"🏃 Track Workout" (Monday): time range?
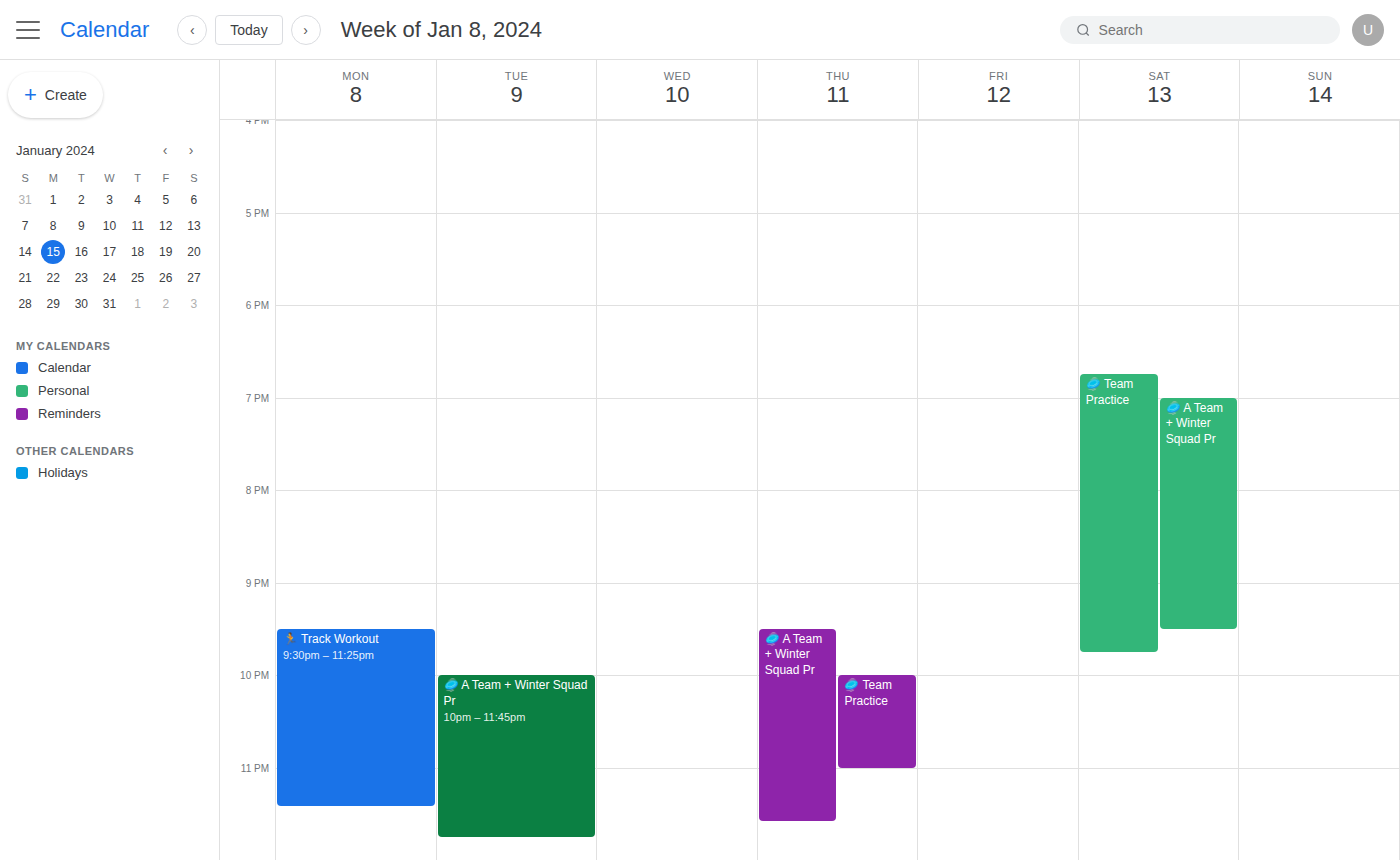
9:30 PM to 11:25 PM